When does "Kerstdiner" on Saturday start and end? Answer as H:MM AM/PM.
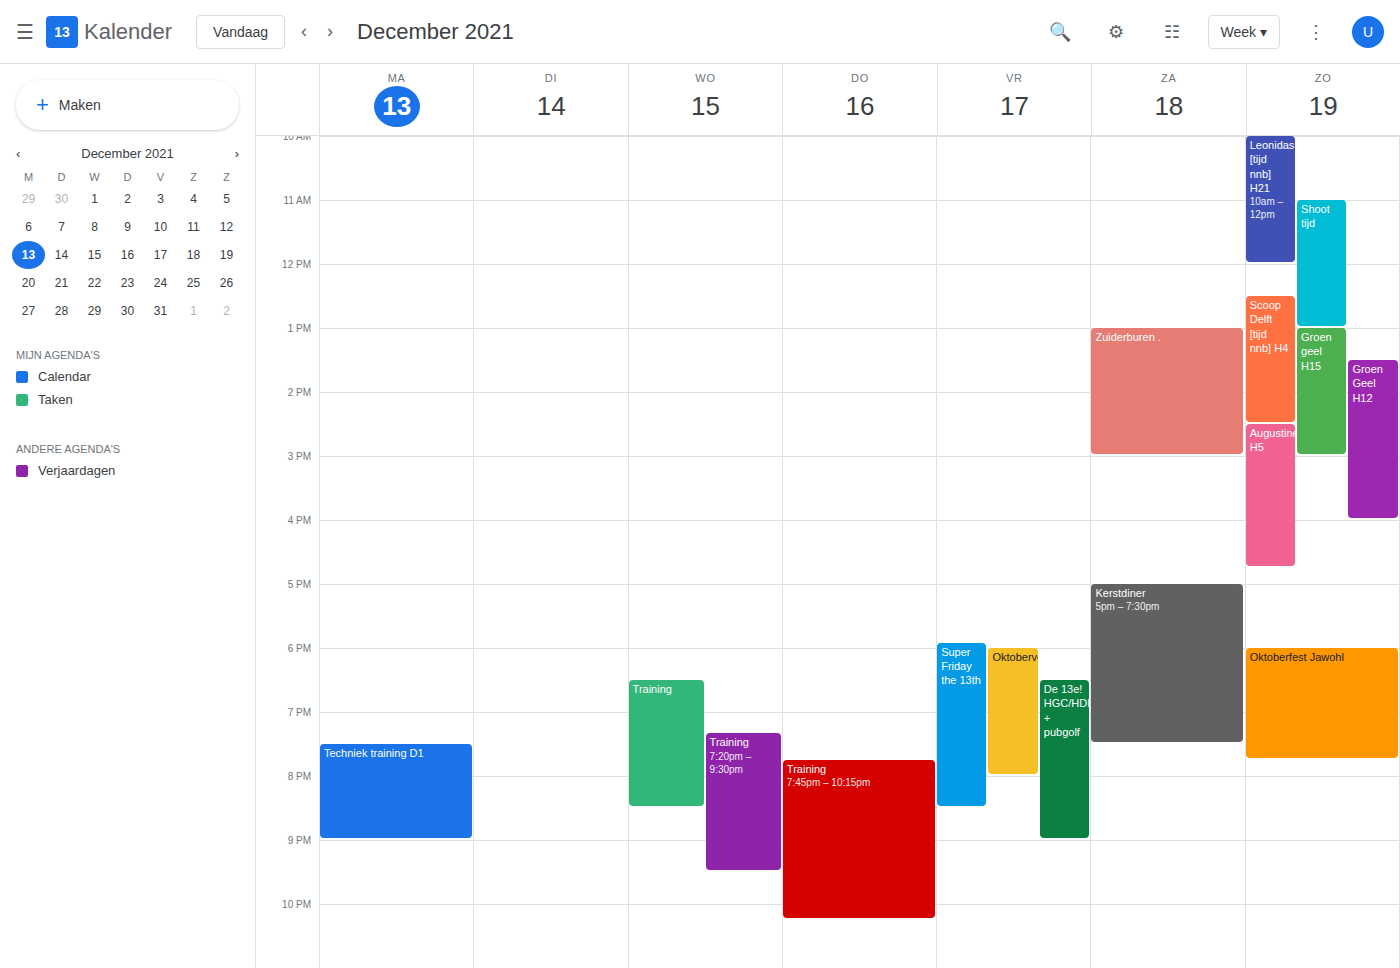
5:00 PM to 7:30 PM